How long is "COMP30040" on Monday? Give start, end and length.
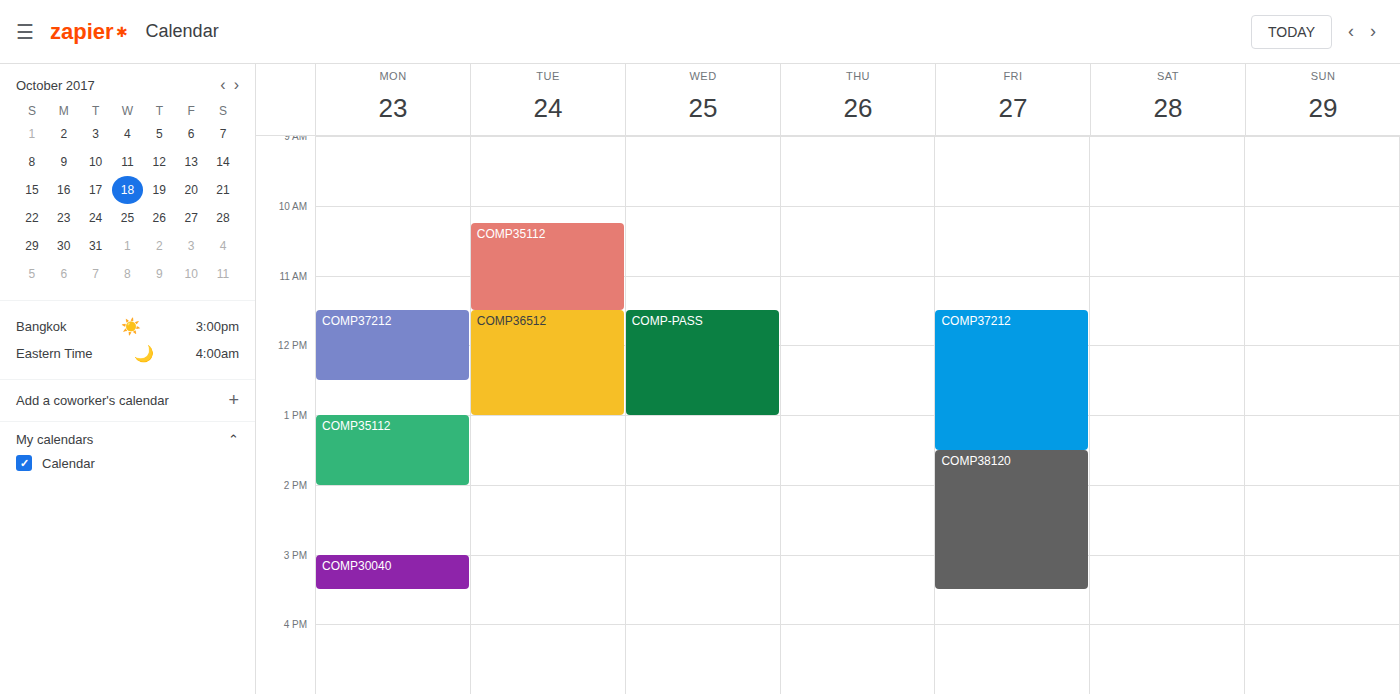
3:00 PM to 3:30 PM, 30 minutes